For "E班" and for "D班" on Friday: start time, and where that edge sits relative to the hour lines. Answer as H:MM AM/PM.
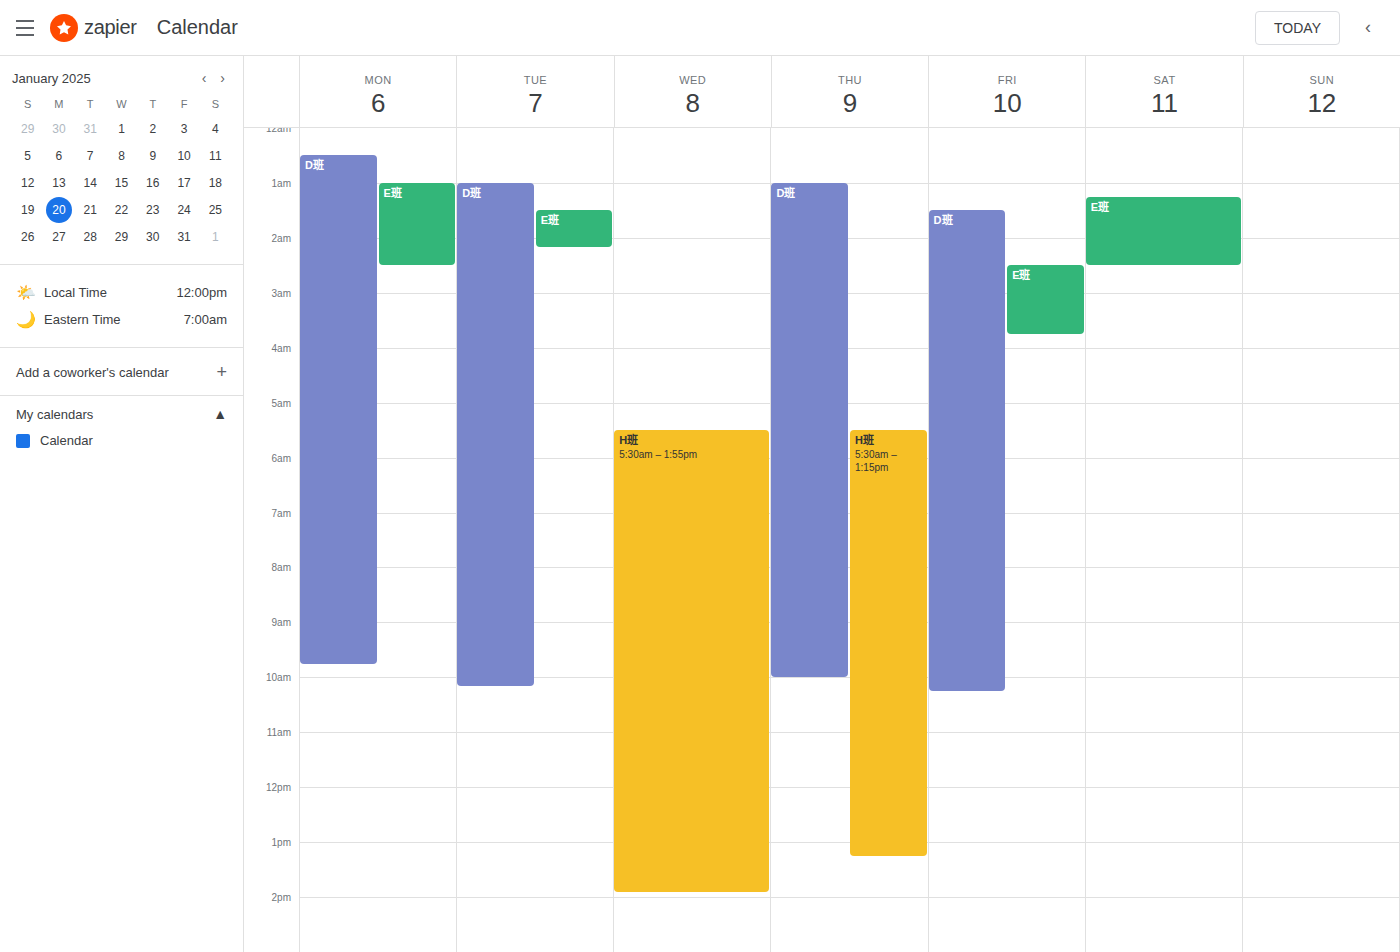
"E班": 2:30 AM, halfway between the 2 AM and 3 AM lines. "D班": 1:30 AM, halfway between the 1 AM and 2 AM lines.